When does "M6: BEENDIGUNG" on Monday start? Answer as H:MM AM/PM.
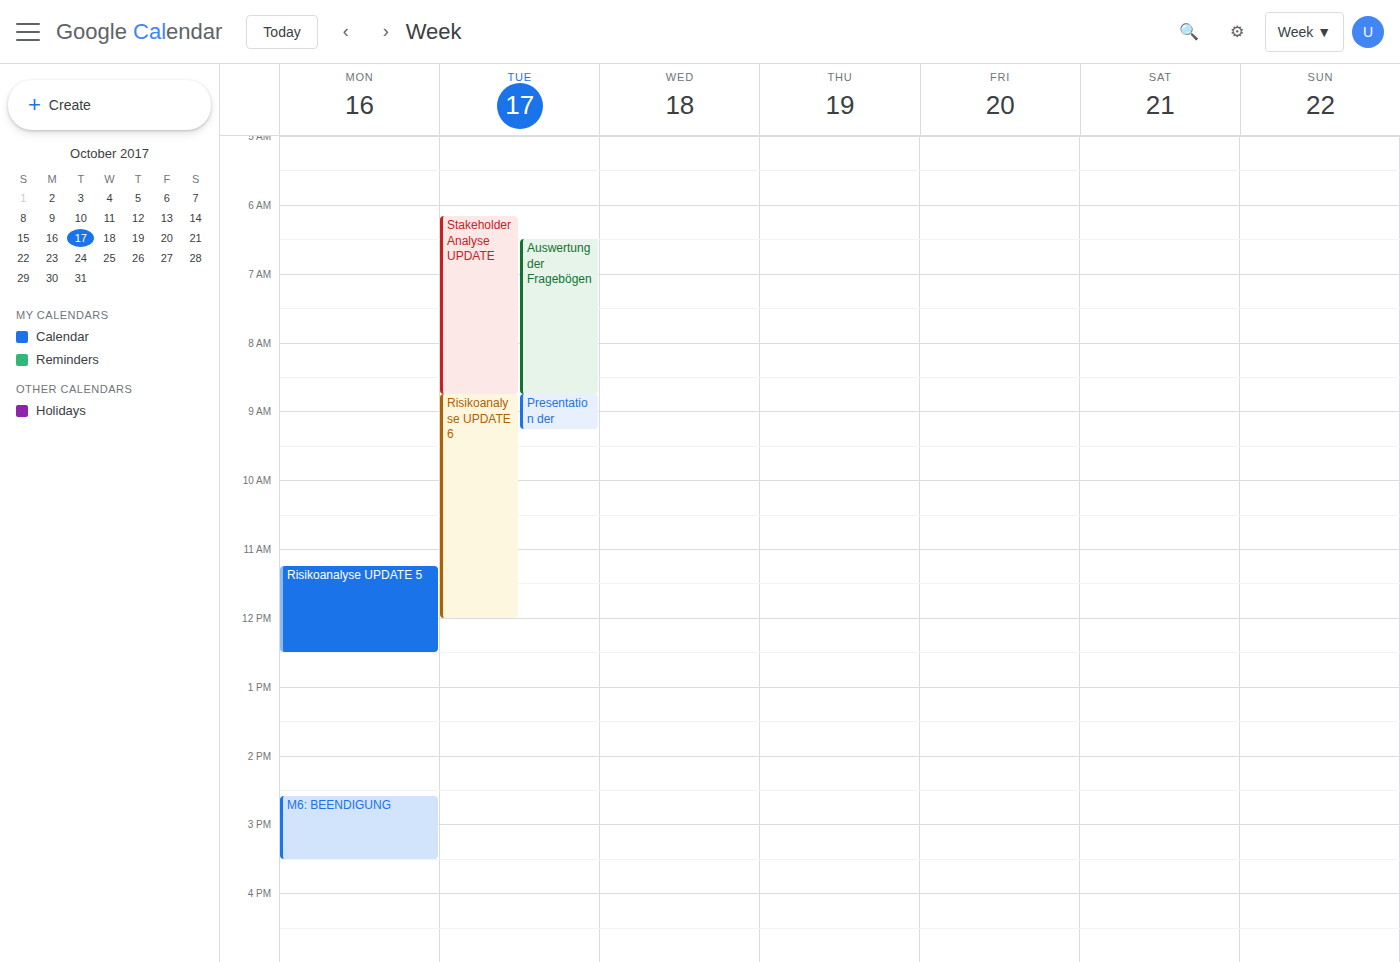
2:35 PM